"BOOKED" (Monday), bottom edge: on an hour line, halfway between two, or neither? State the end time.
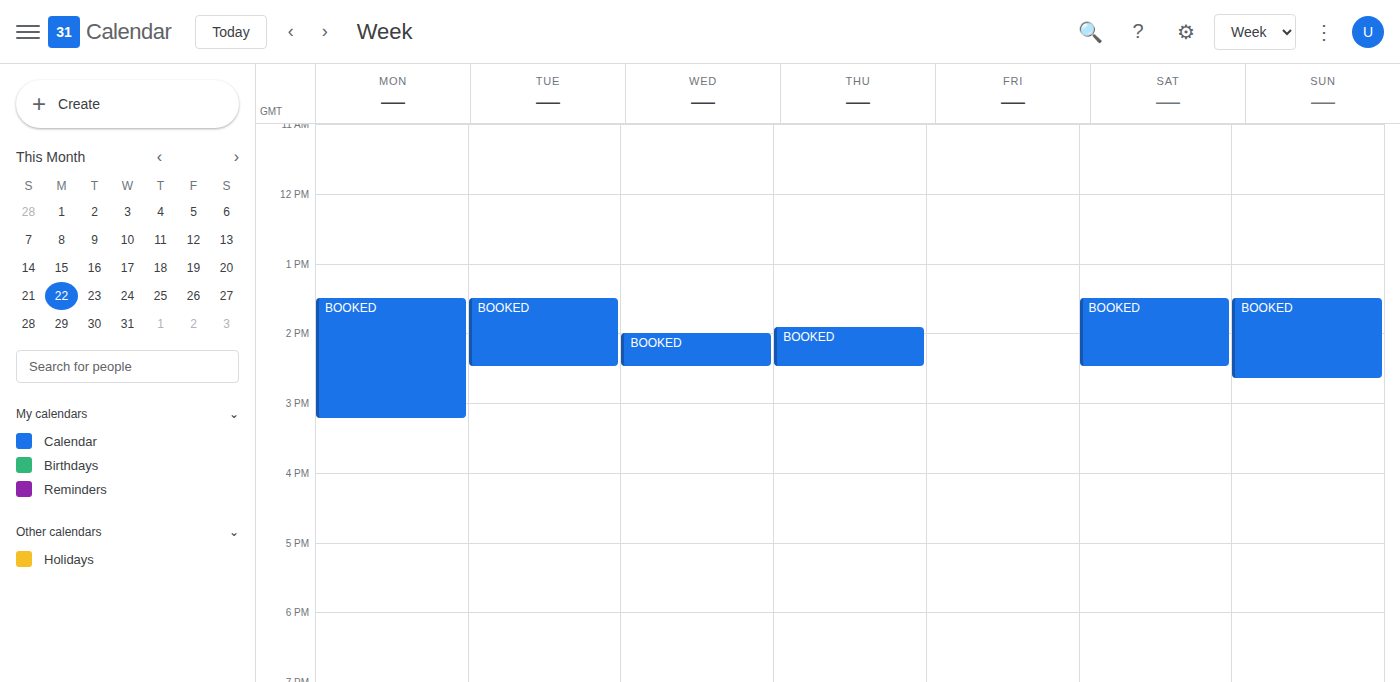
15:15 -- neither: a quarter of the way from the 15:00 line to the 16:00 line.